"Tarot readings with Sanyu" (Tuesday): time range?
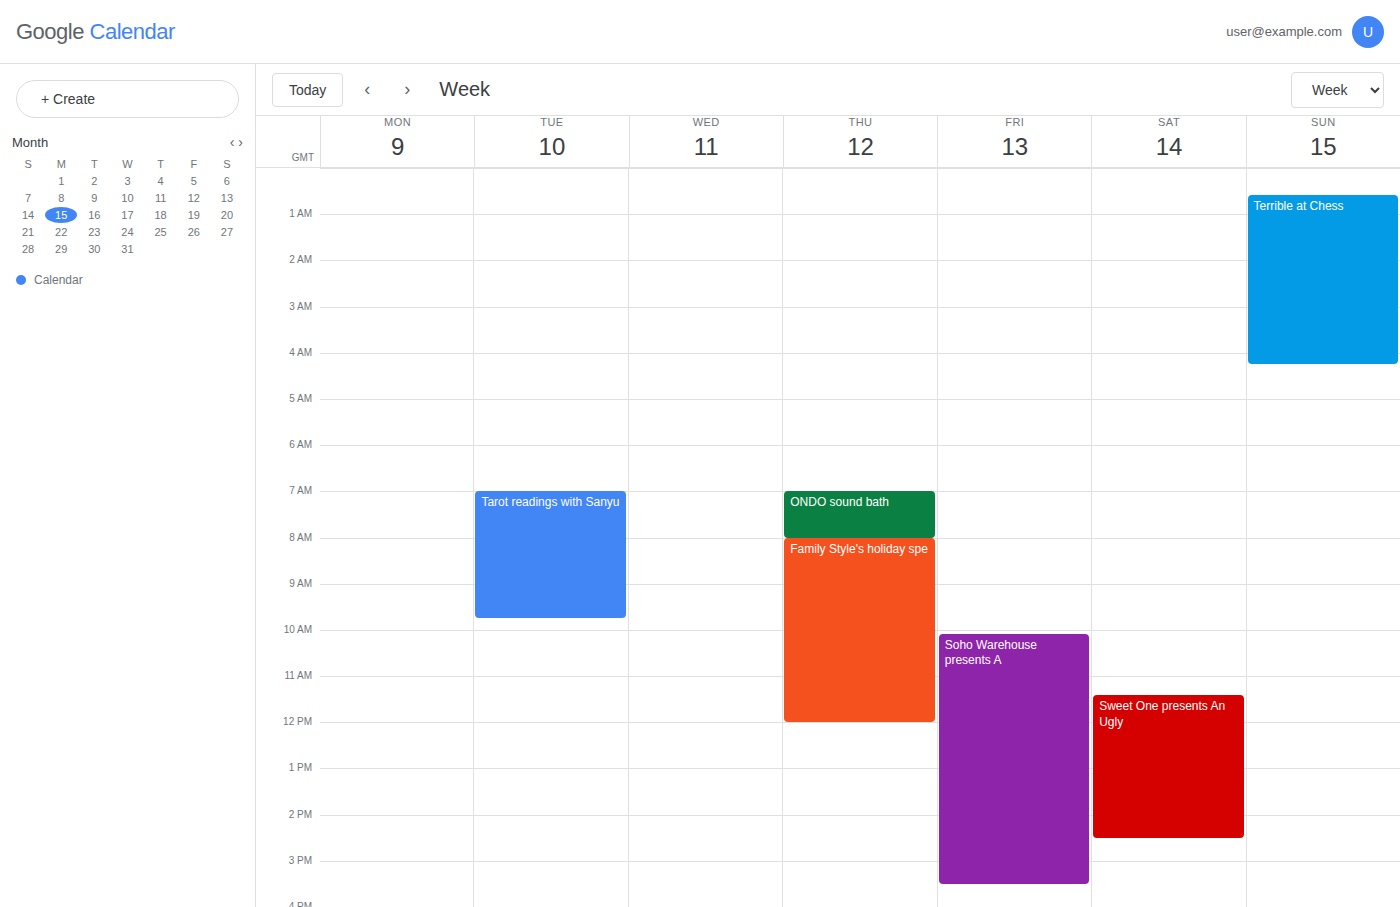
07:00 to 09:45